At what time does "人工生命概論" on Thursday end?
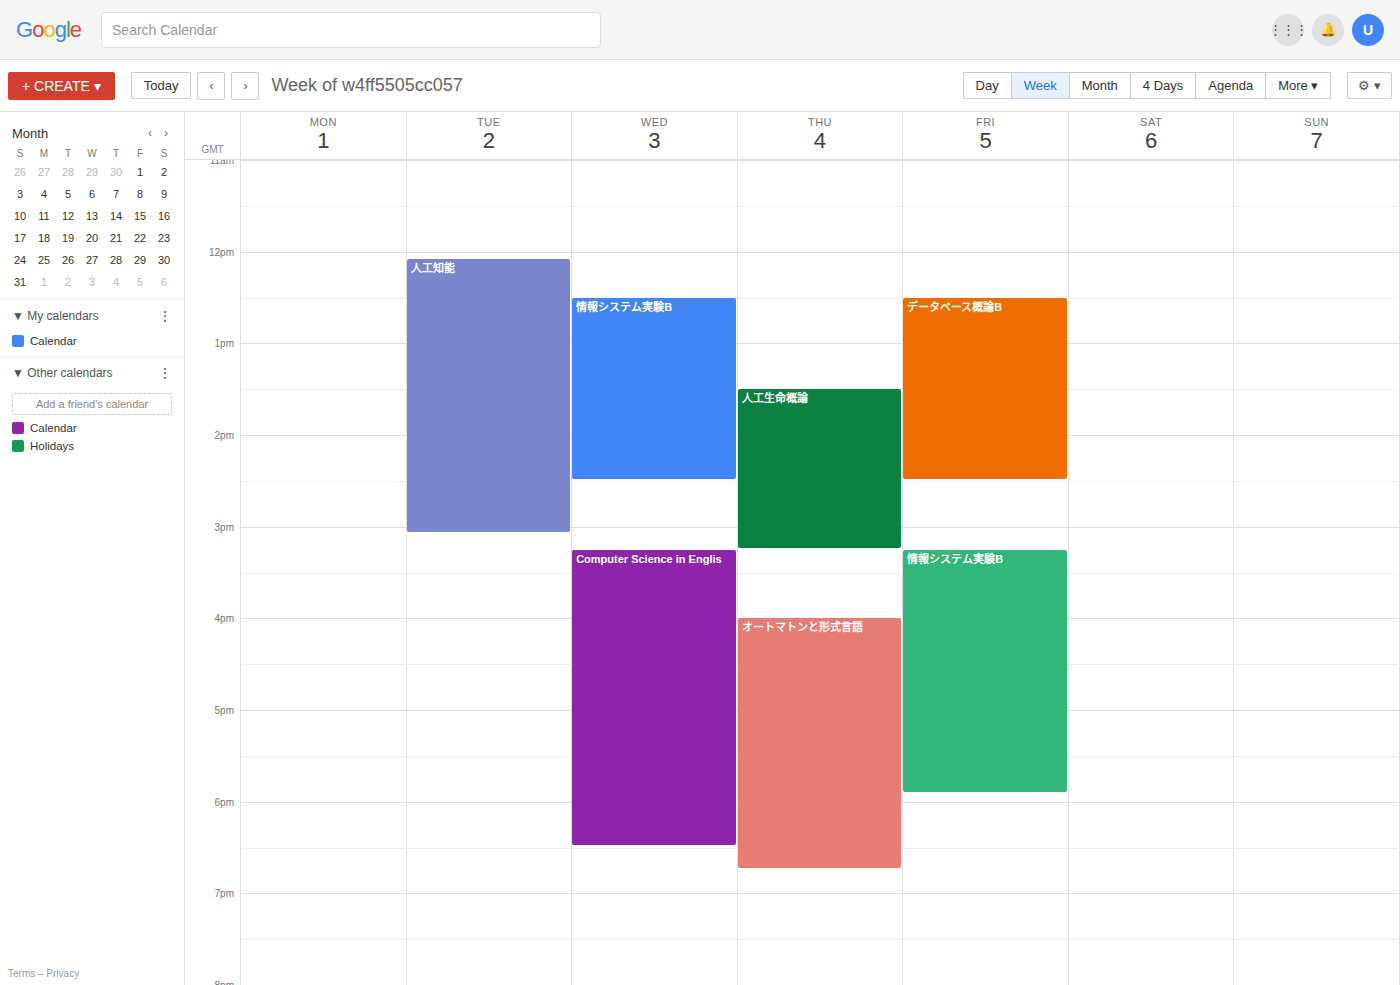
3:15 PM